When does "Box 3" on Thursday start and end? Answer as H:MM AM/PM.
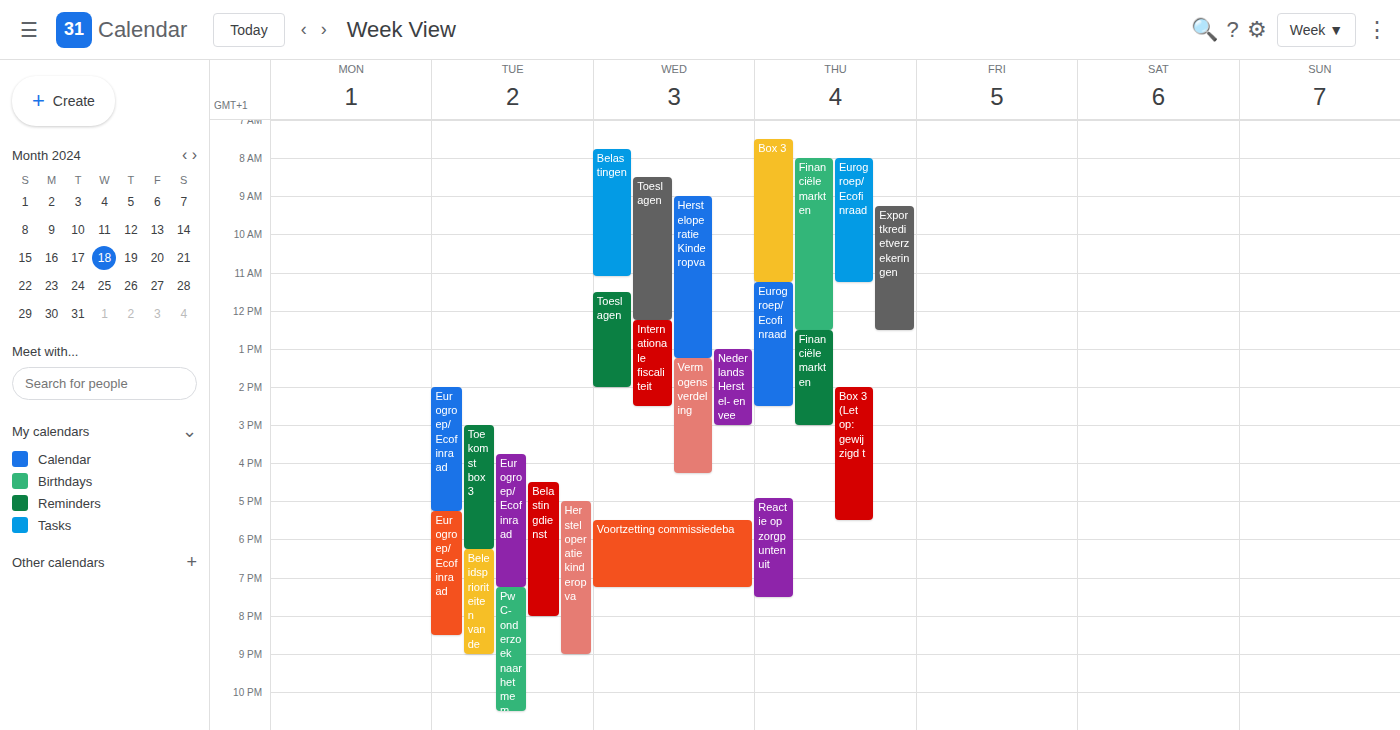
7:30 AM to 11:15 AM